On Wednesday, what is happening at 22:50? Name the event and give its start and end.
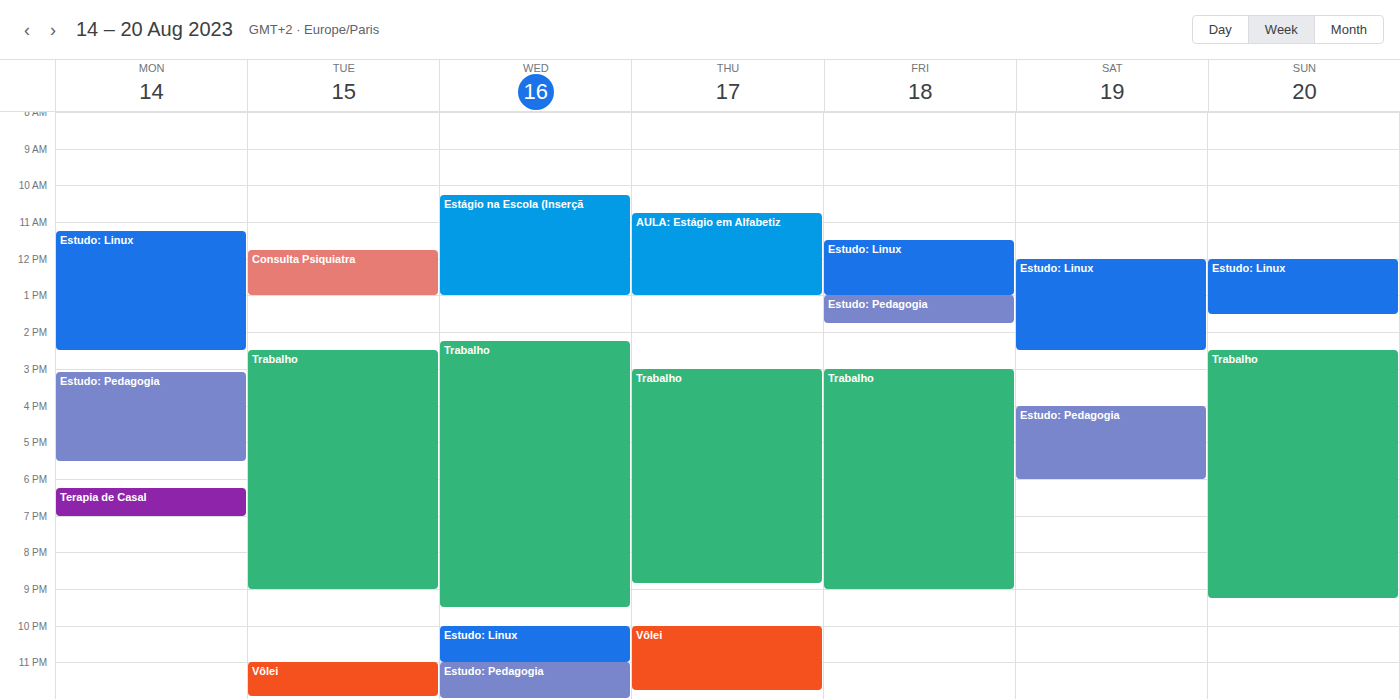
"Estudo: Linux", 22:00 to 23:00